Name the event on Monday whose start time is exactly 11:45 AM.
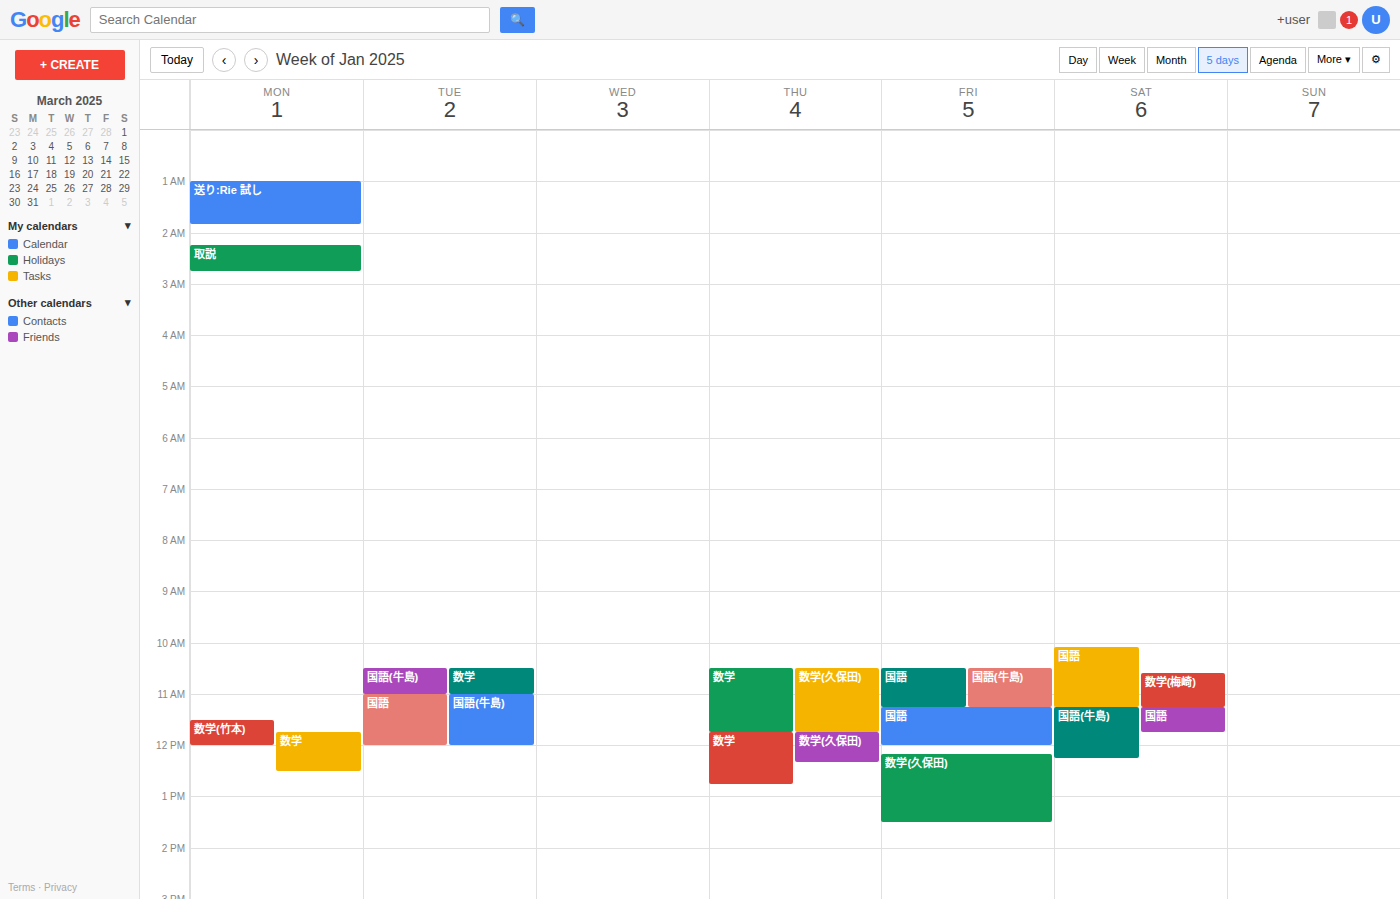
"数学"